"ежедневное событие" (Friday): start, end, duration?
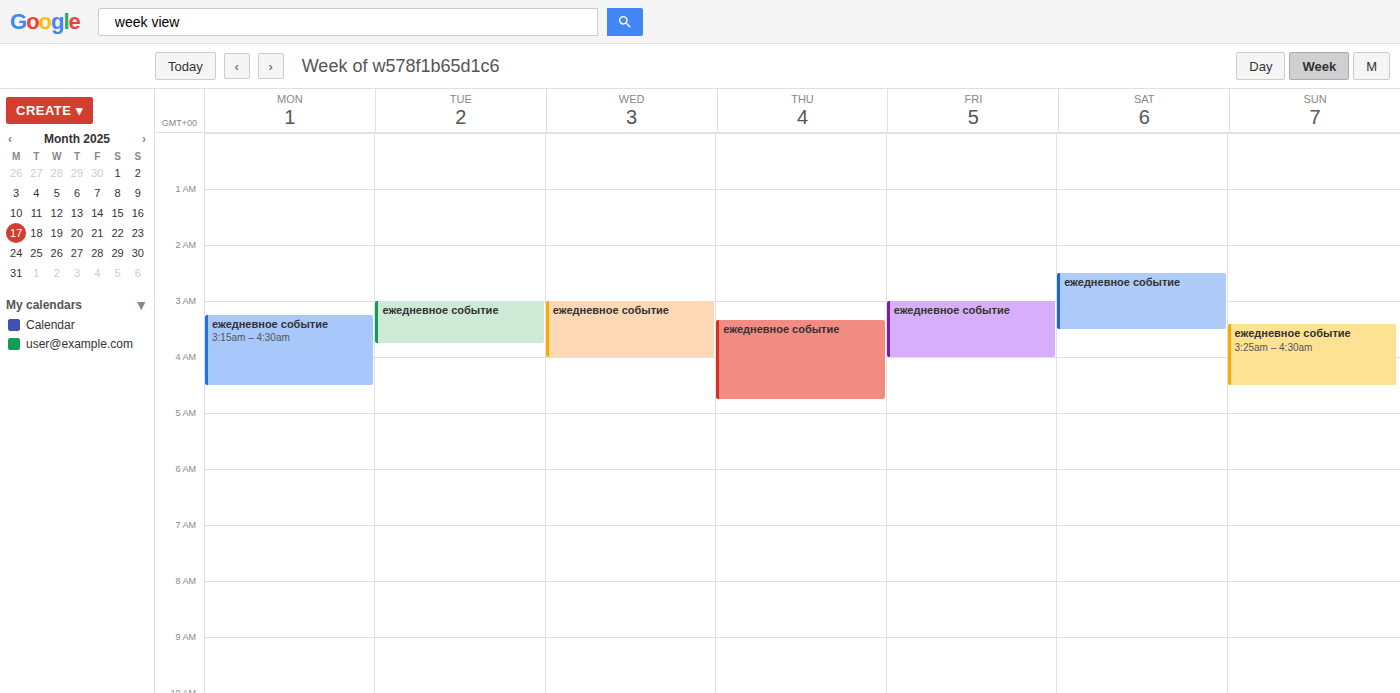
03:00 to 04:00, 1 hour